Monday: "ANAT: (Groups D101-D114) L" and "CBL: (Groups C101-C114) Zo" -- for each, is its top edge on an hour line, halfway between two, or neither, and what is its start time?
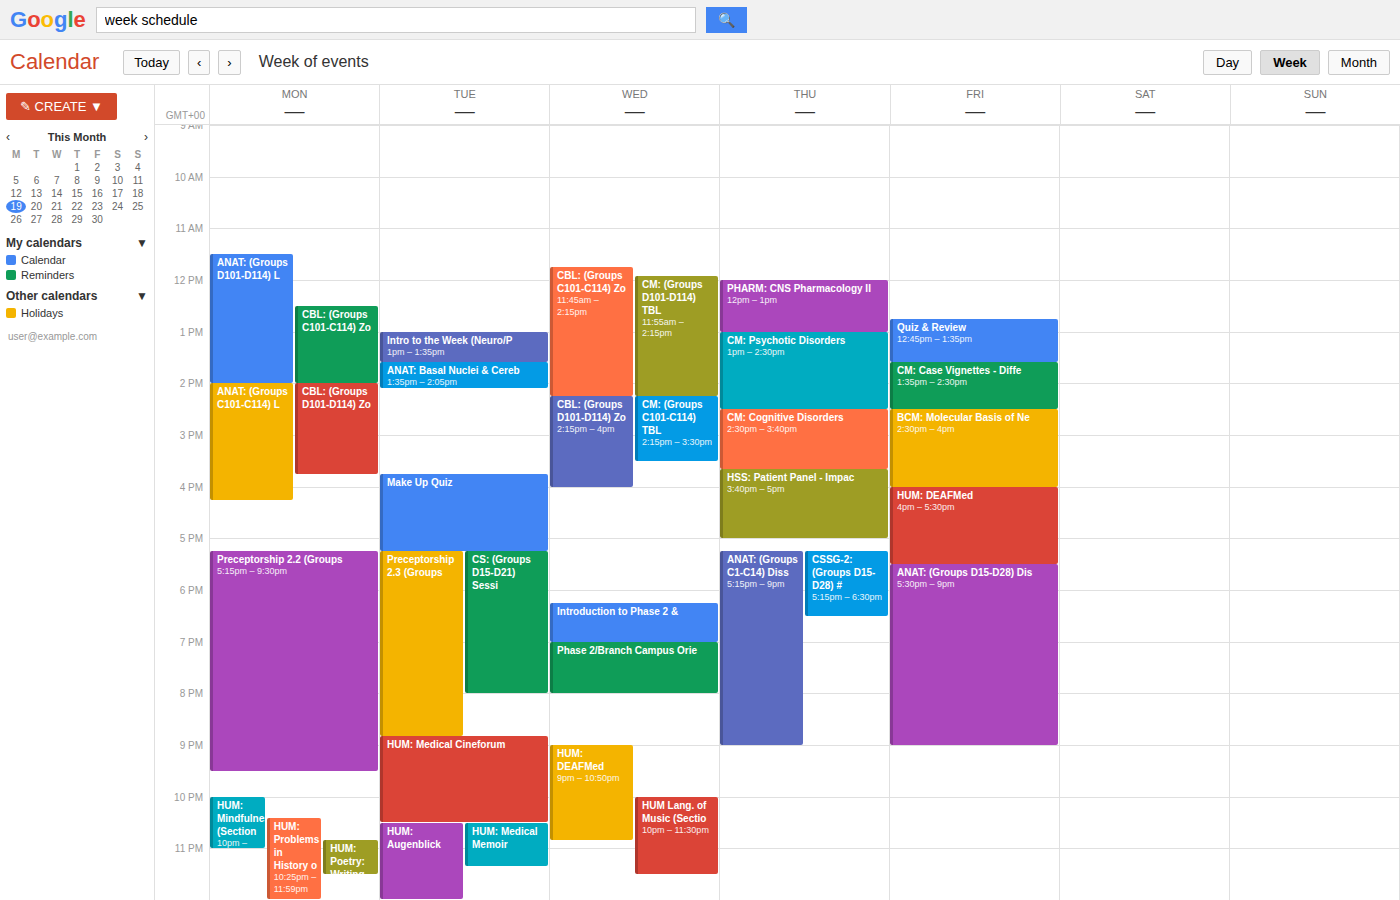
"ANAT: (Groups D101-D114) L": 11:30 AM, halfway between the 11 AM and 12 PM lines. "CBL: (Groups C101-C114) Zo": 12:30 PM, halfway between the 12 PM and 1 PM lines.